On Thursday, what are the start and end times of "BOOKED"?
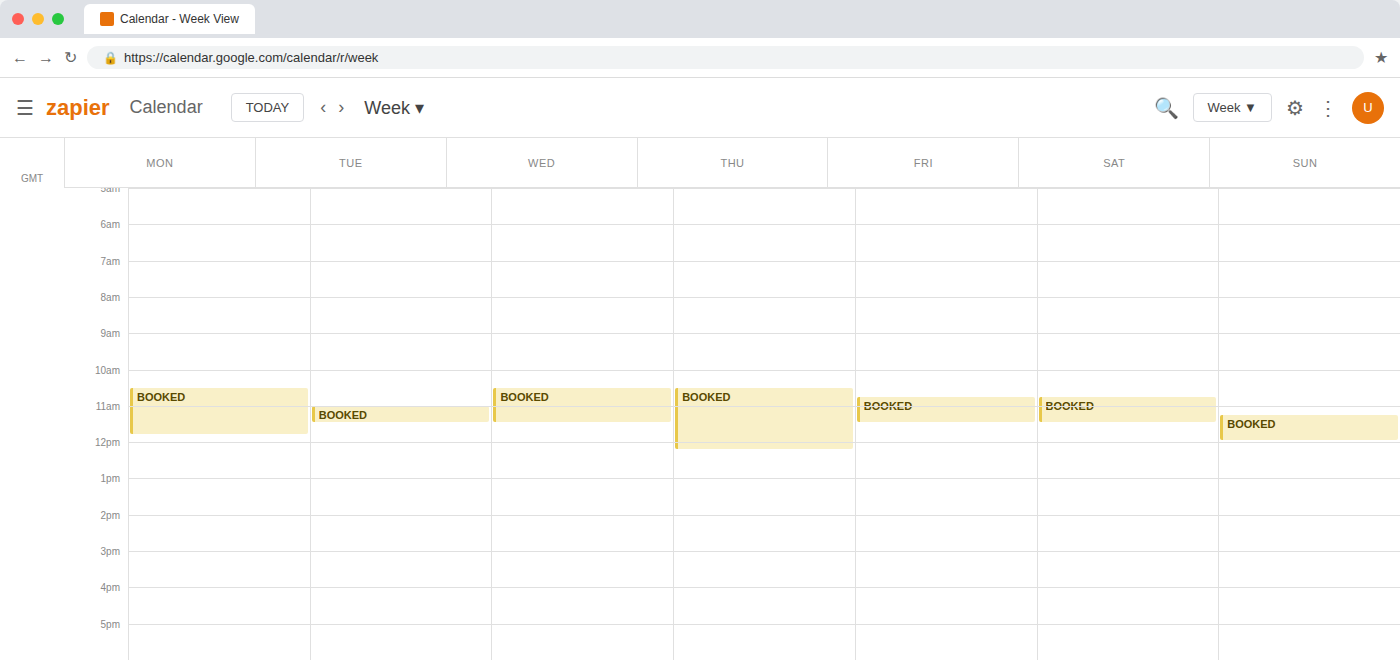
10:30 AM to 12:15 PM